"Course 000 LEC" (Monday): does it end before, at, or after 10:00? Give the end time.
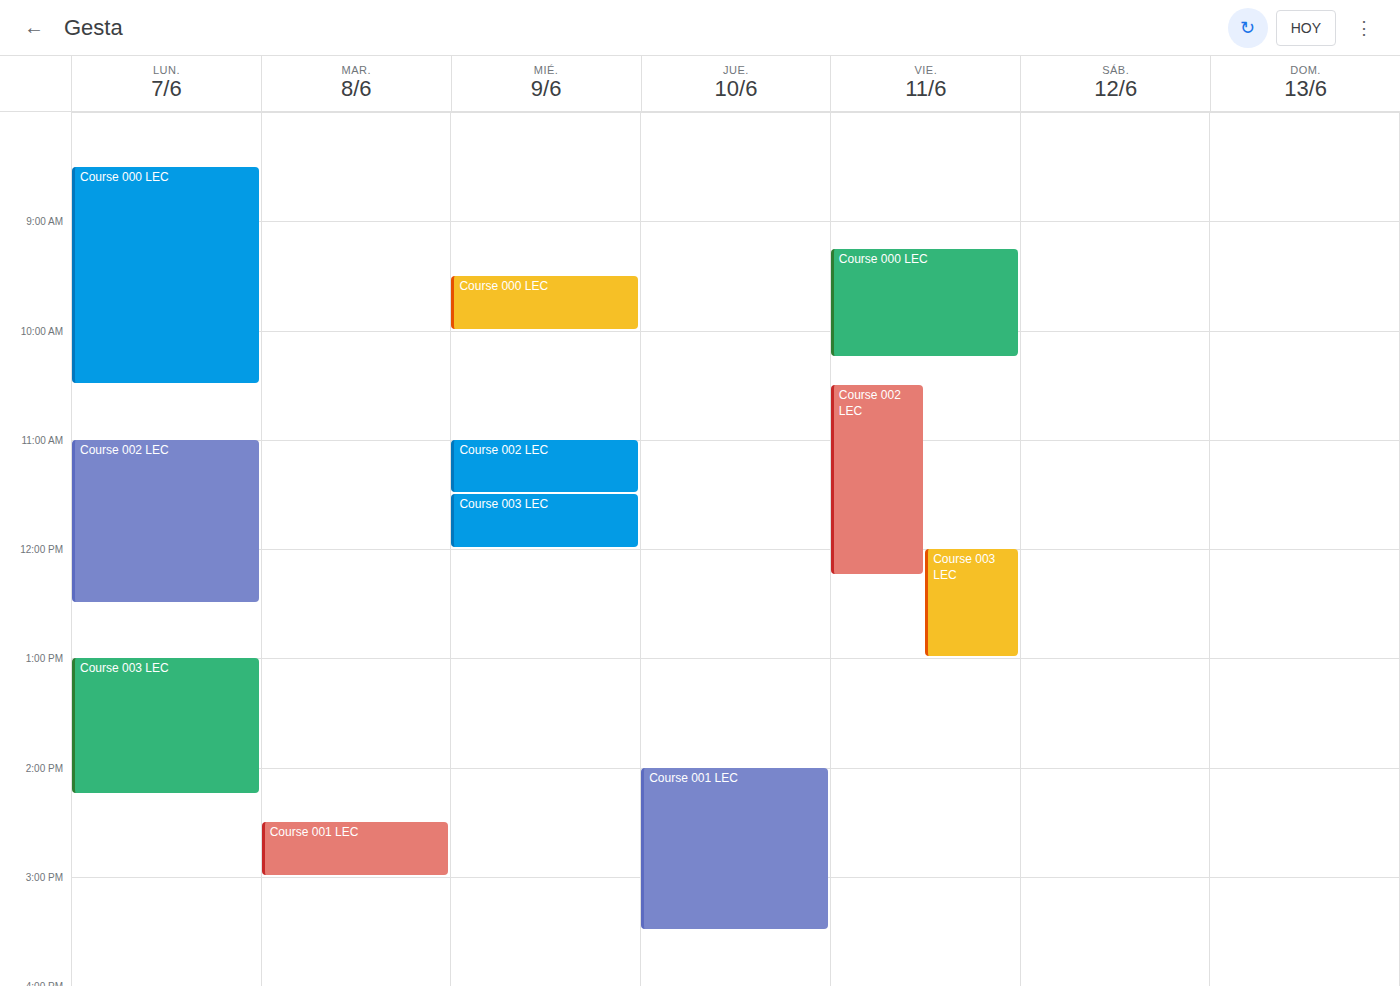
10:30 -- after 10:00, 30 minutes below the 10:00 line.